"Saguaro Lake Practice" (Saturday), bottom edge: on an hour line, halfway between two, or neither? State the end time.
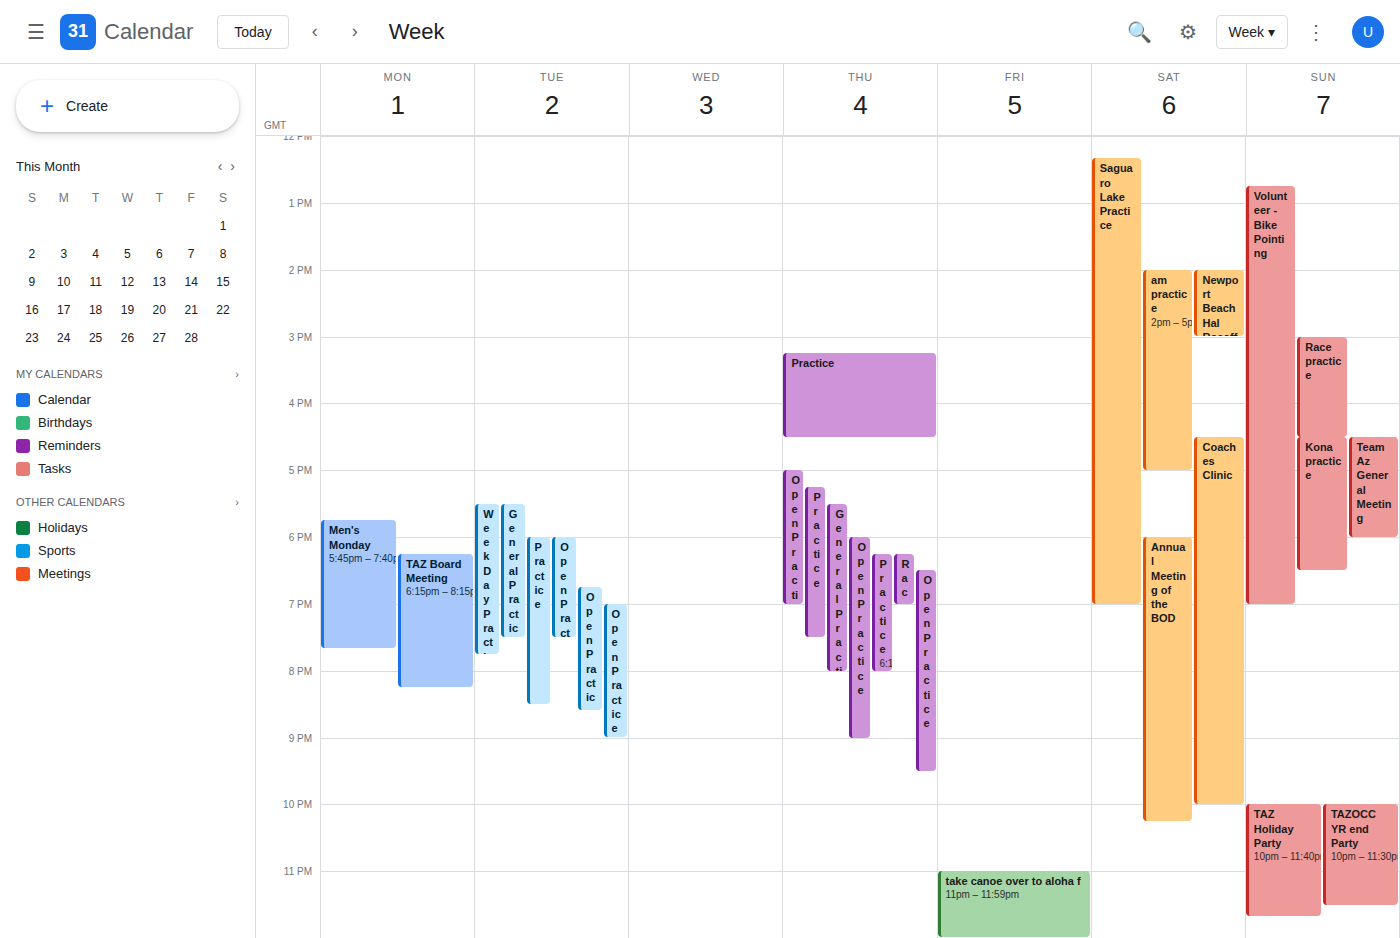
7:00 PM -- exactly on the 7 PM line.